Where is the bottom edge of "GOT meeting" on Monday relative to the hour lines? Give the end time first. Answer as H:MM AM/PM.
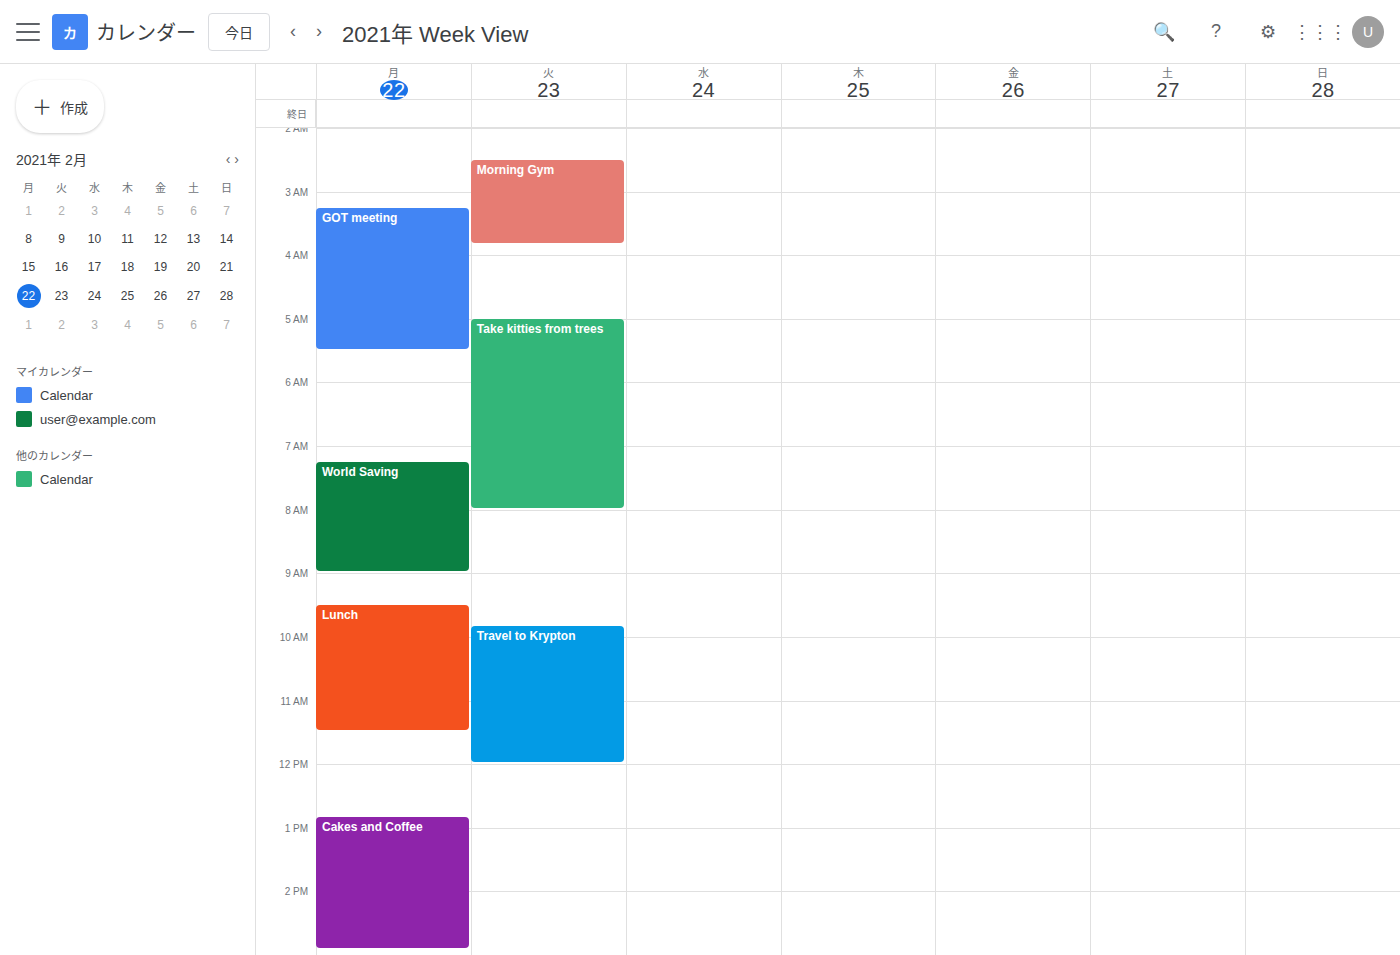
5:30 AM -- halfway between the 5 AM and 6 AM lines.